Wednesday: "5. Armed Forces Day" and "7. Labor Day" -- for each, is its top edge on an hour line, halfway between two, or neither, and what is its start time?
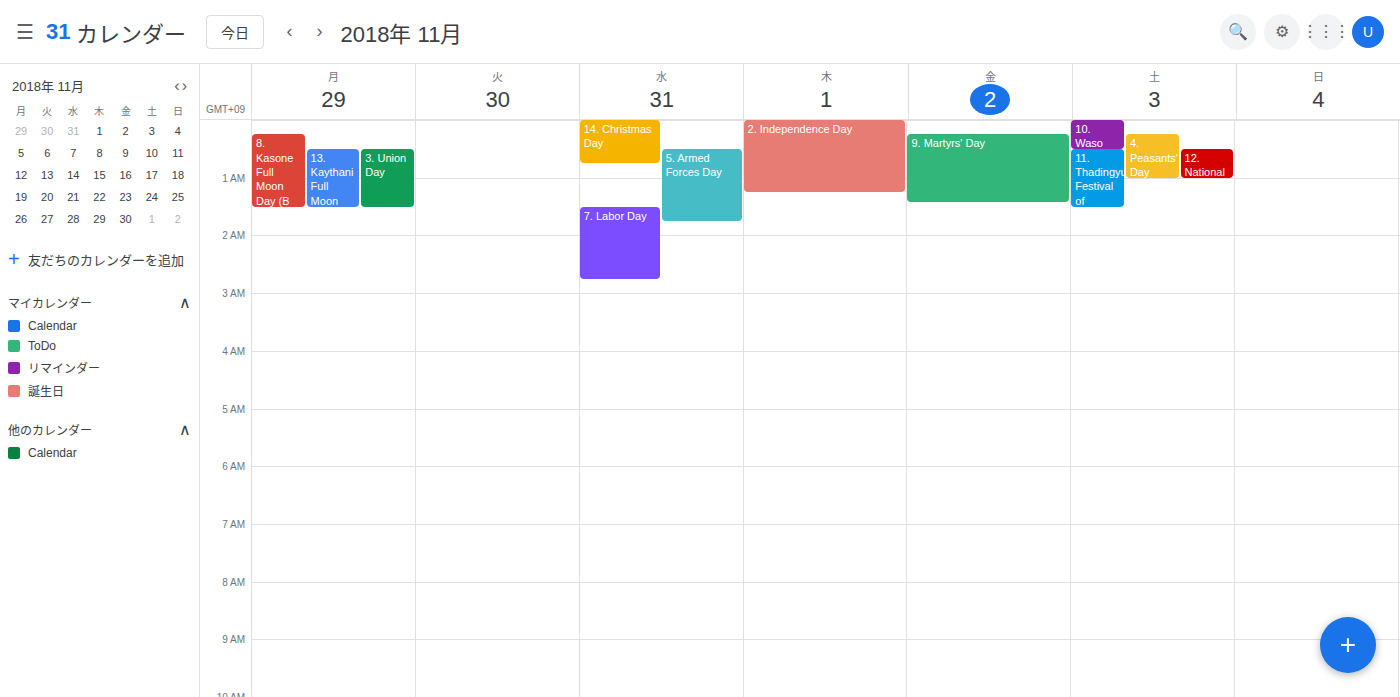
"5. Armed Forces Day": 12:30 AM, halfway between the 12 AM and 1 AM lines. "7. Labor Day": 1:30 AM, halfway between the 1 AM and 2 AM lines.